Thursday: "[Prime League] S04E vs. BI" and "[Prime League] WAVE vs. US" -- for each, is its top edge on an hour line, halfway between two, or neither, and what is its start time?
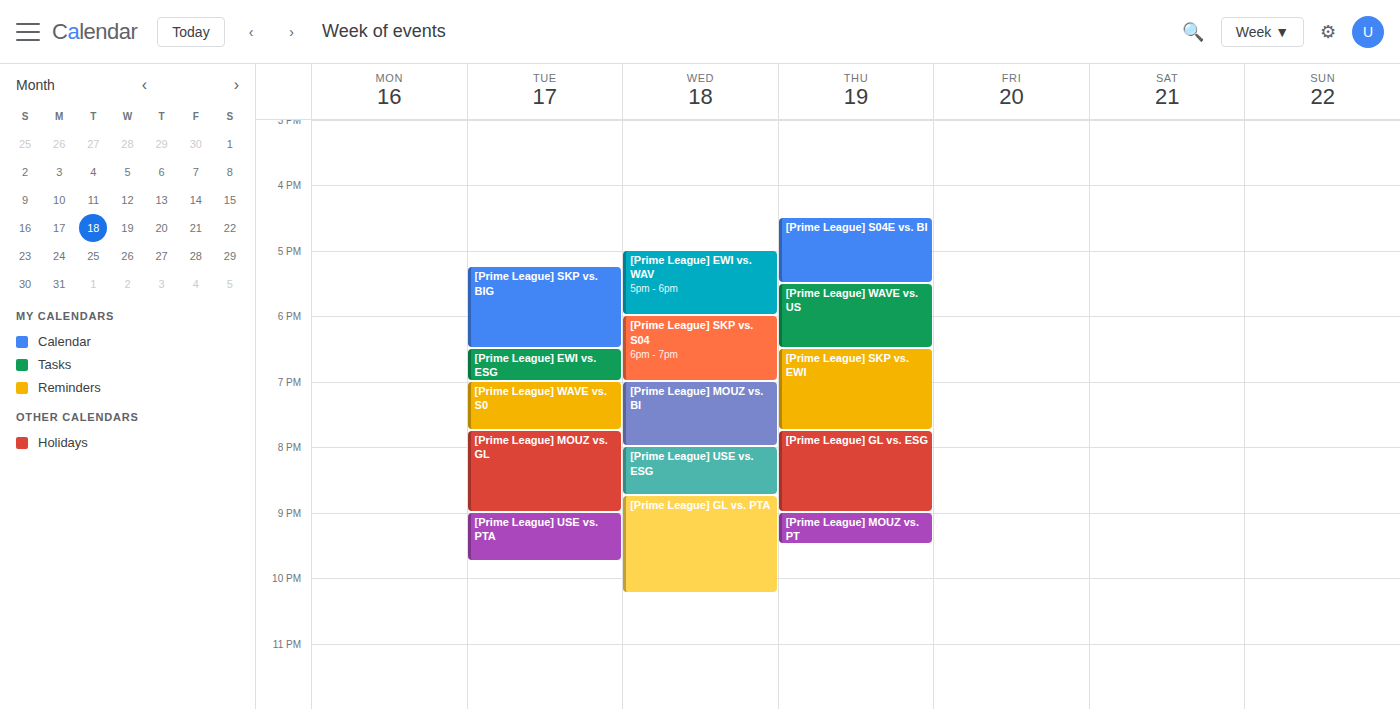
"[Prime League] S04E vs. BI": 4:30 PM, halfway between the 4 PM and 5 PM lines. "[Prime League] WAVE vs. US": 5:30 PM, halfway between the 5 PM and 6 PM lines.